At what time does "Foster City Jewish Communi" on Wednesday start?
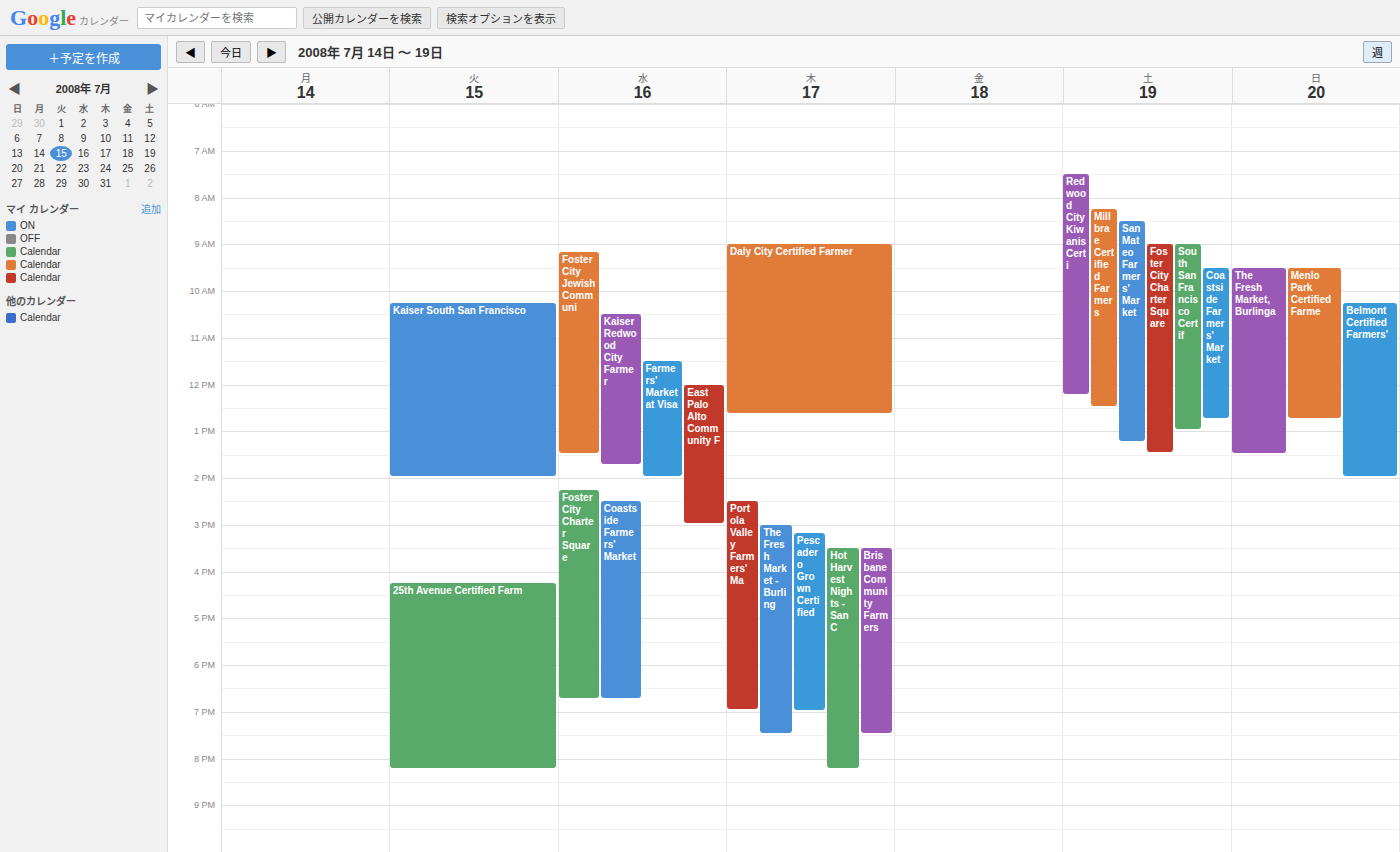
9:10 AM